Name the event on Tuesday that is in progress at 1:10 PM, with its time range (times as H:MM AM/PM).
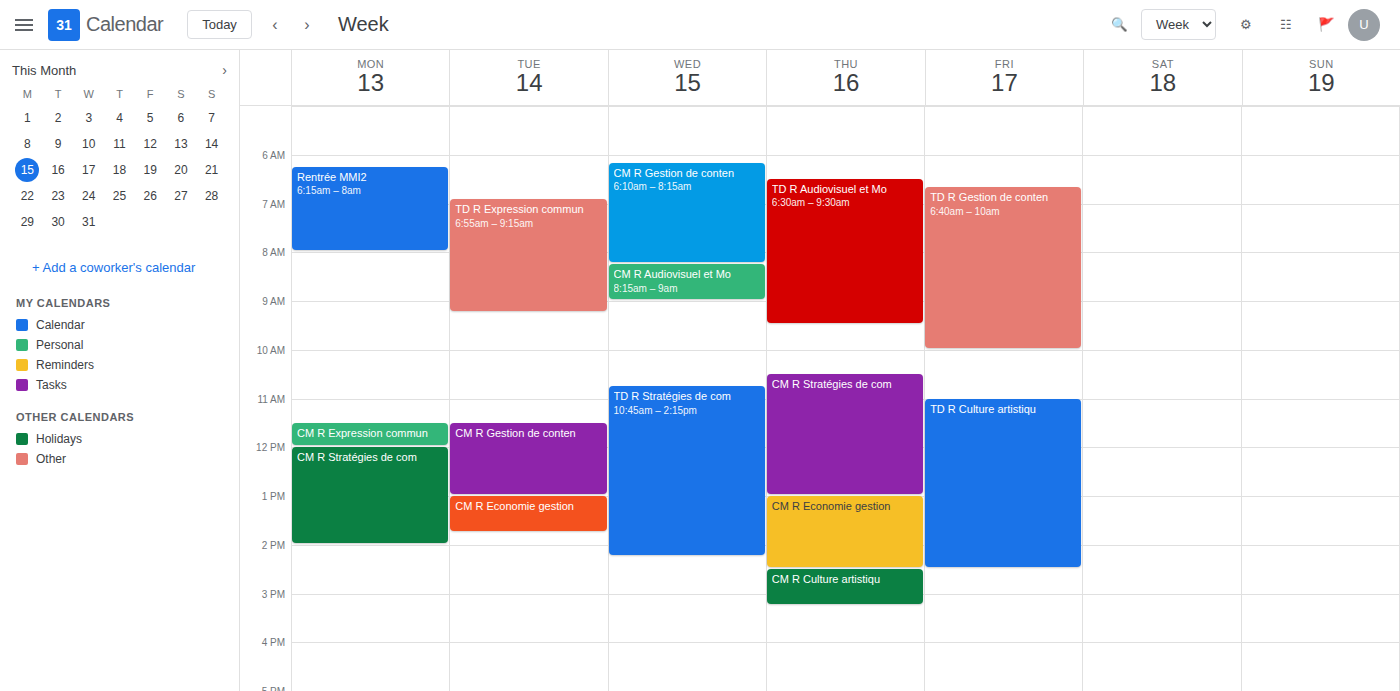
"CM R Economie gestion", 1:00 PM to 1:45 PM